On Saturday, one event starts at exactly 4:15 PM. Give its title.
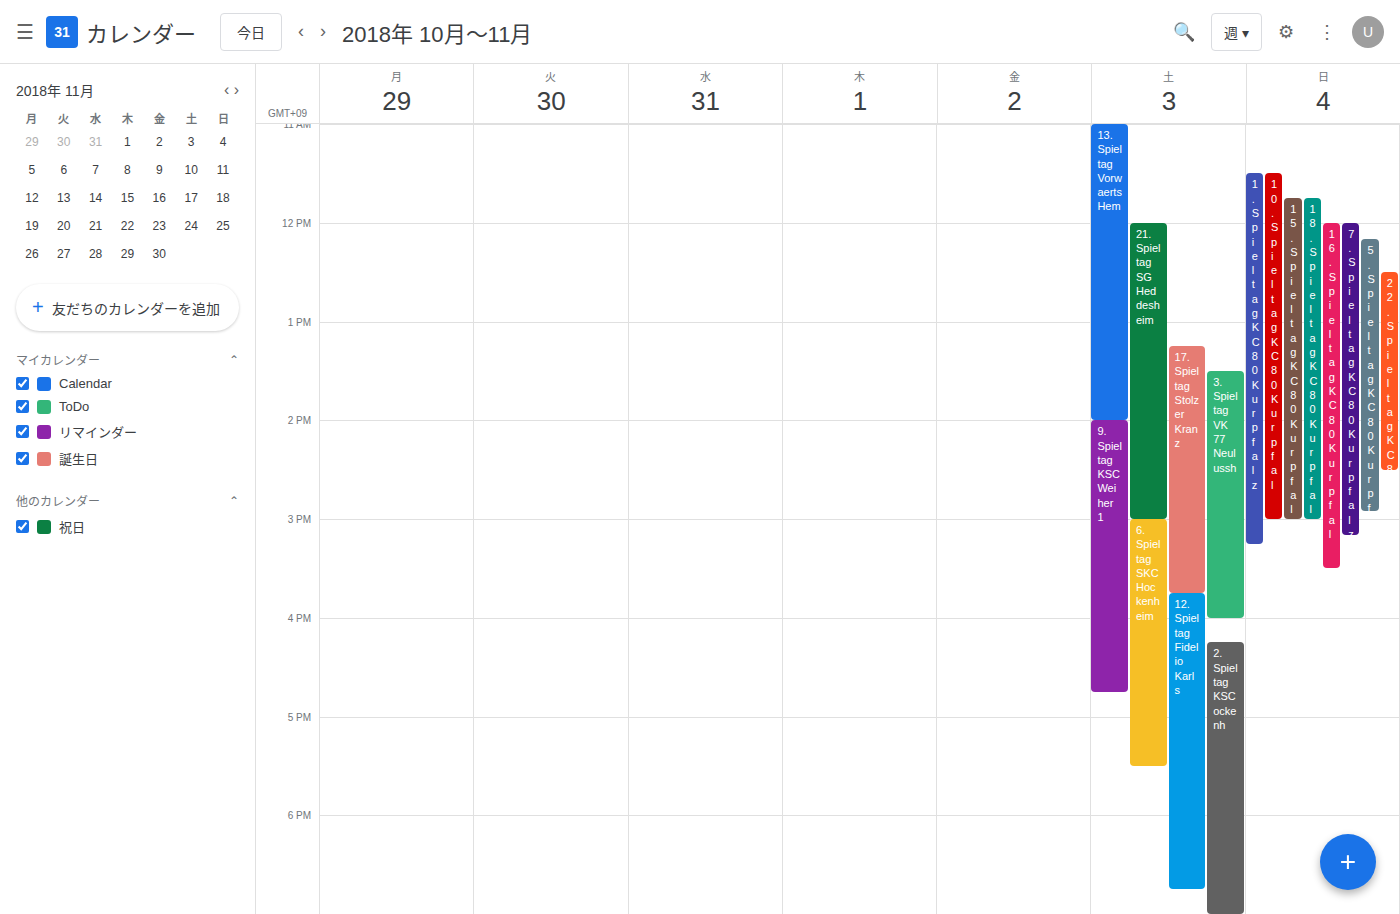
"2. Spieltag KSC ockenh"